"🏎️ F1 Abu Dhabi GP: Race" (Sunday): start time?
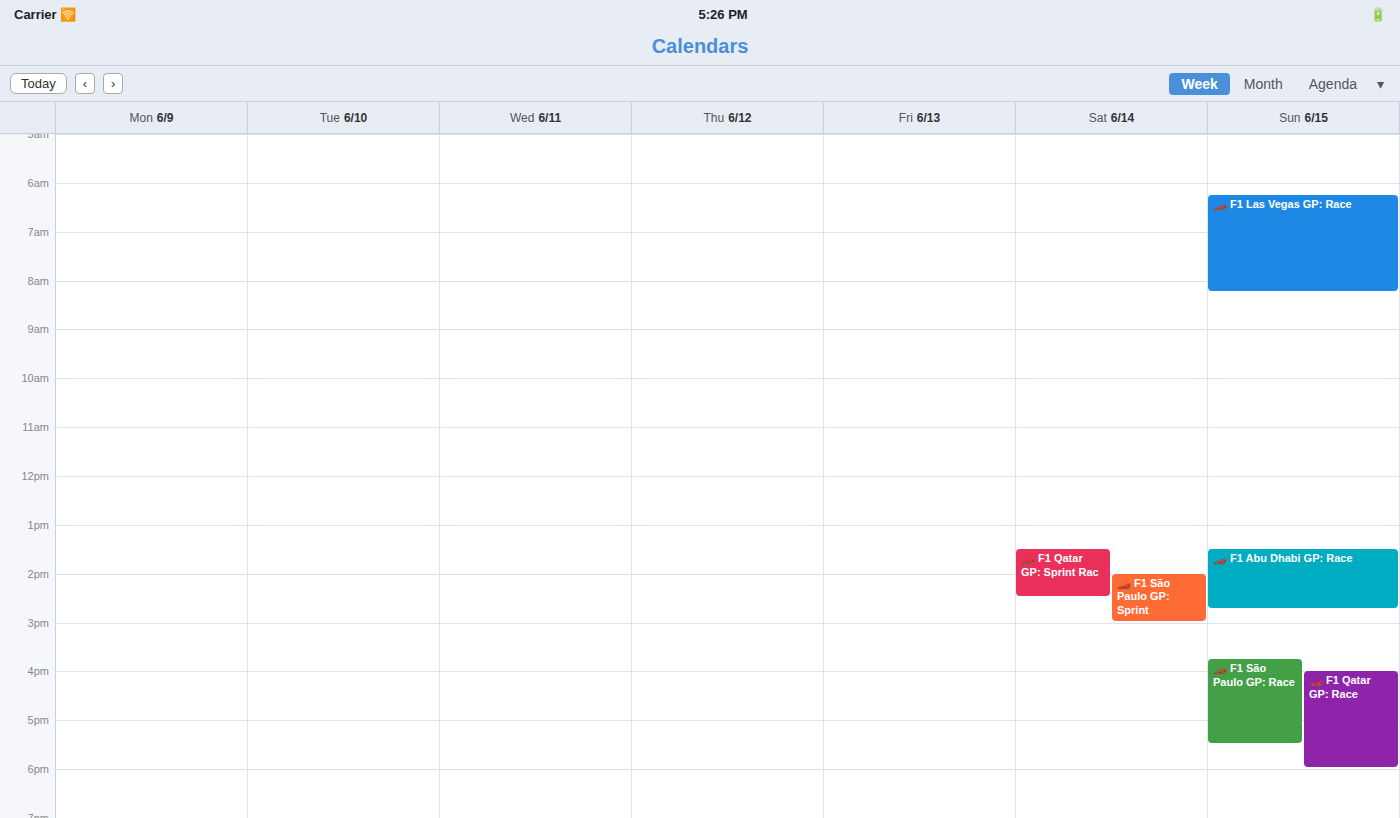
1:30 PM